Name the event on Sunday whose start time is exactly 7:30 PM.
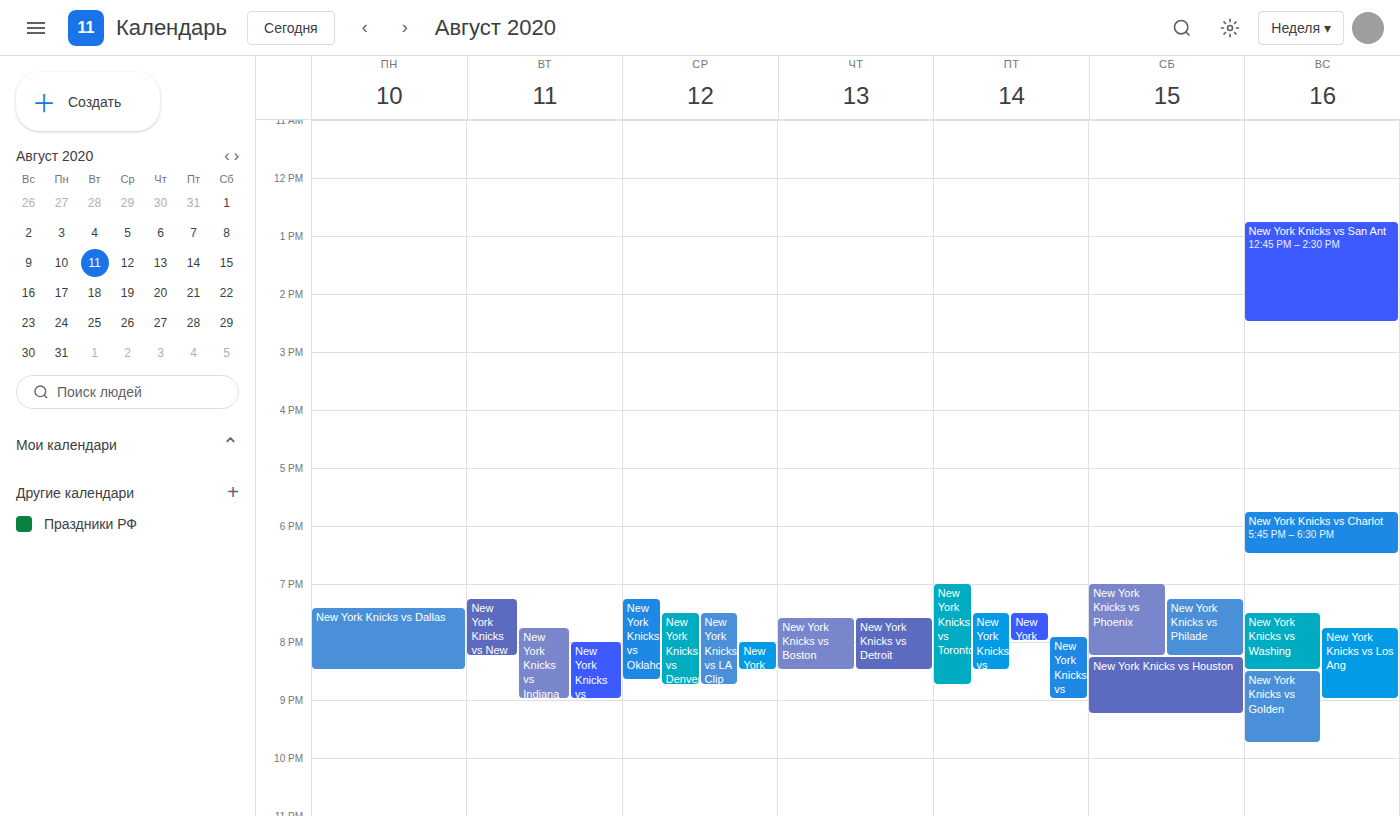
"New York Knicks vs Washing"